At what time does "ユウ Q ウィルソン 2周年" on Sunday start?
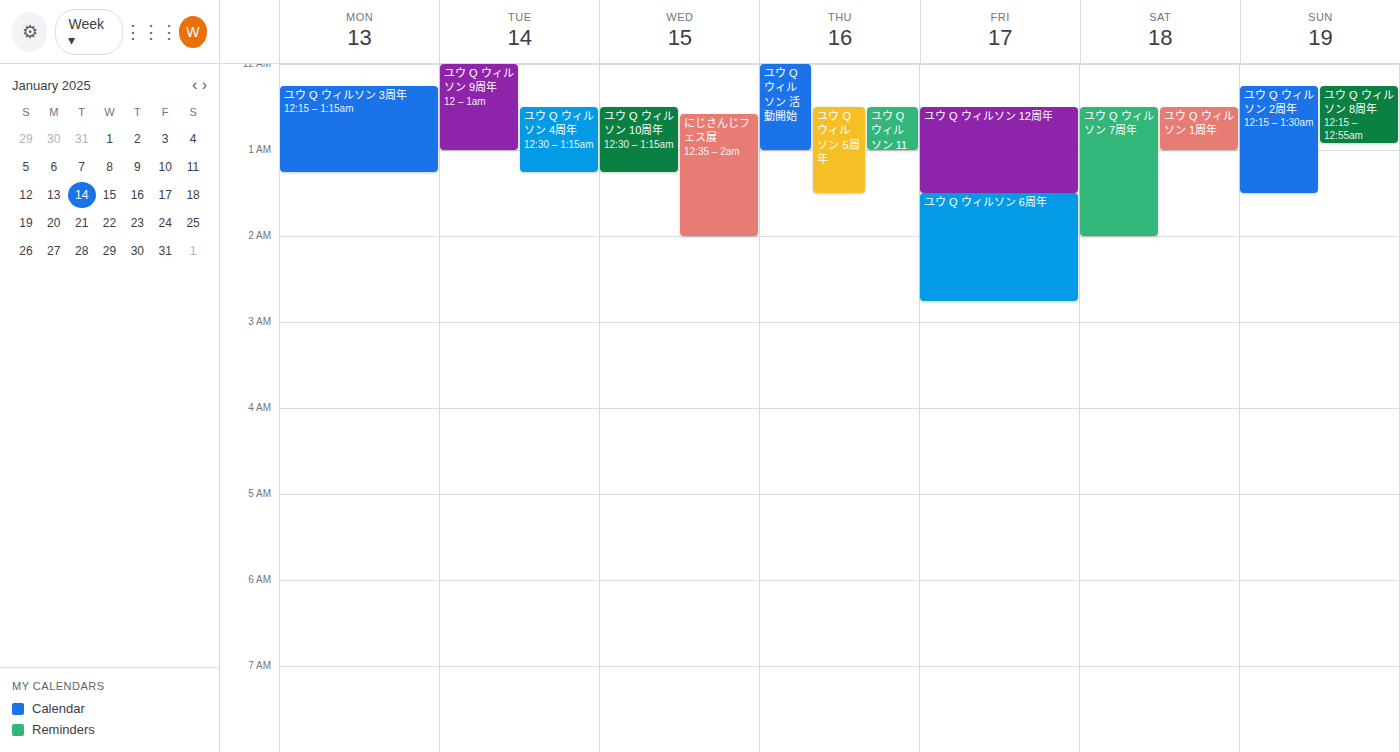
12:15 AM